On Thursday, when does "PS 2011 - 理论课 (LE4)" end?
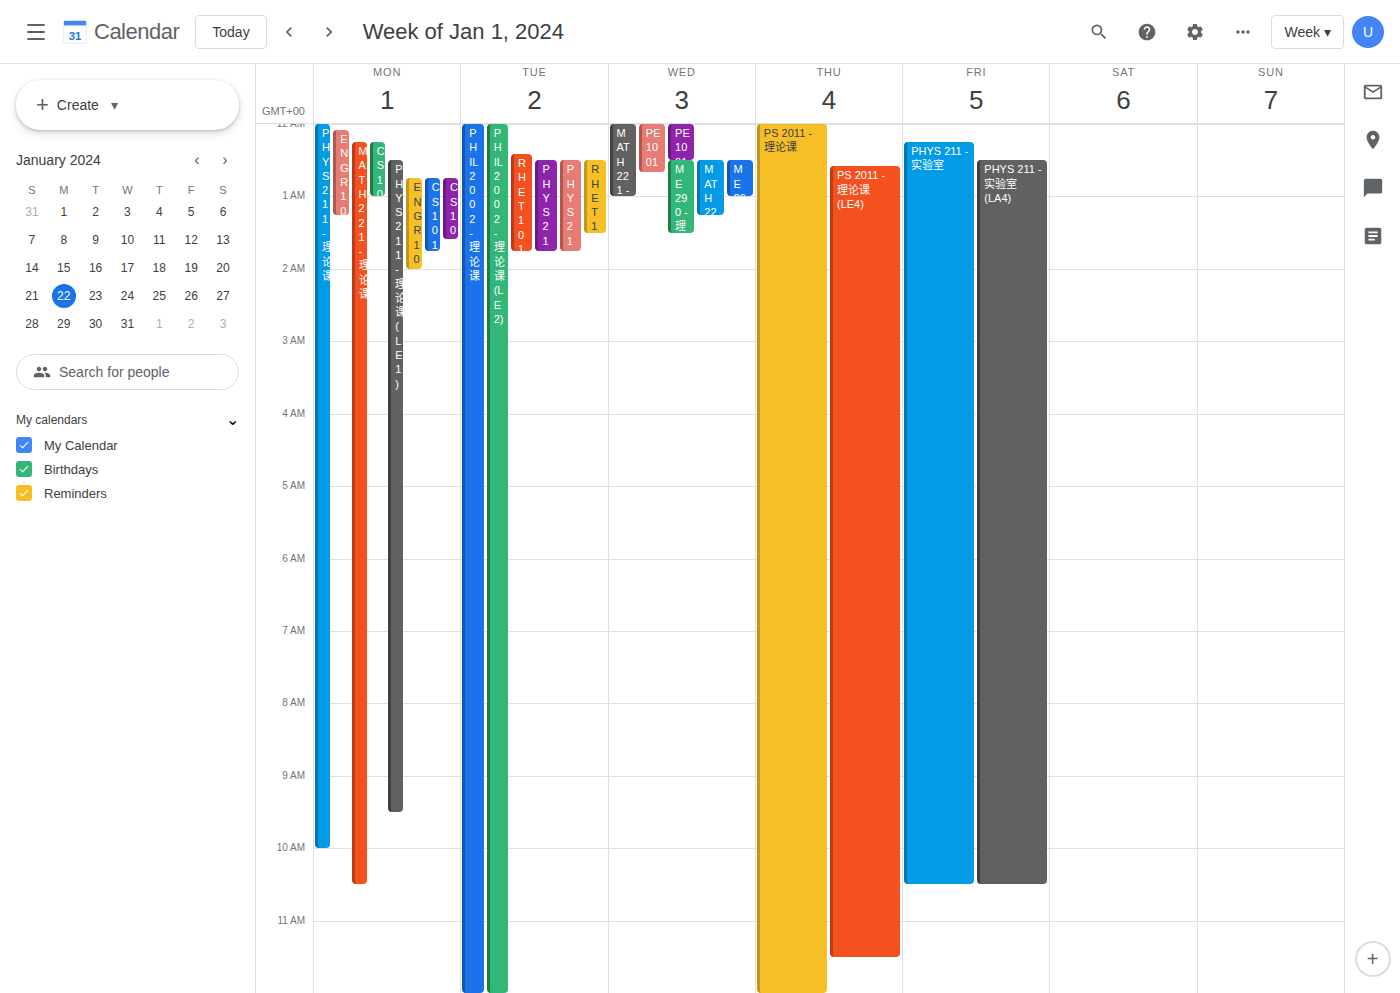
11:30 AM